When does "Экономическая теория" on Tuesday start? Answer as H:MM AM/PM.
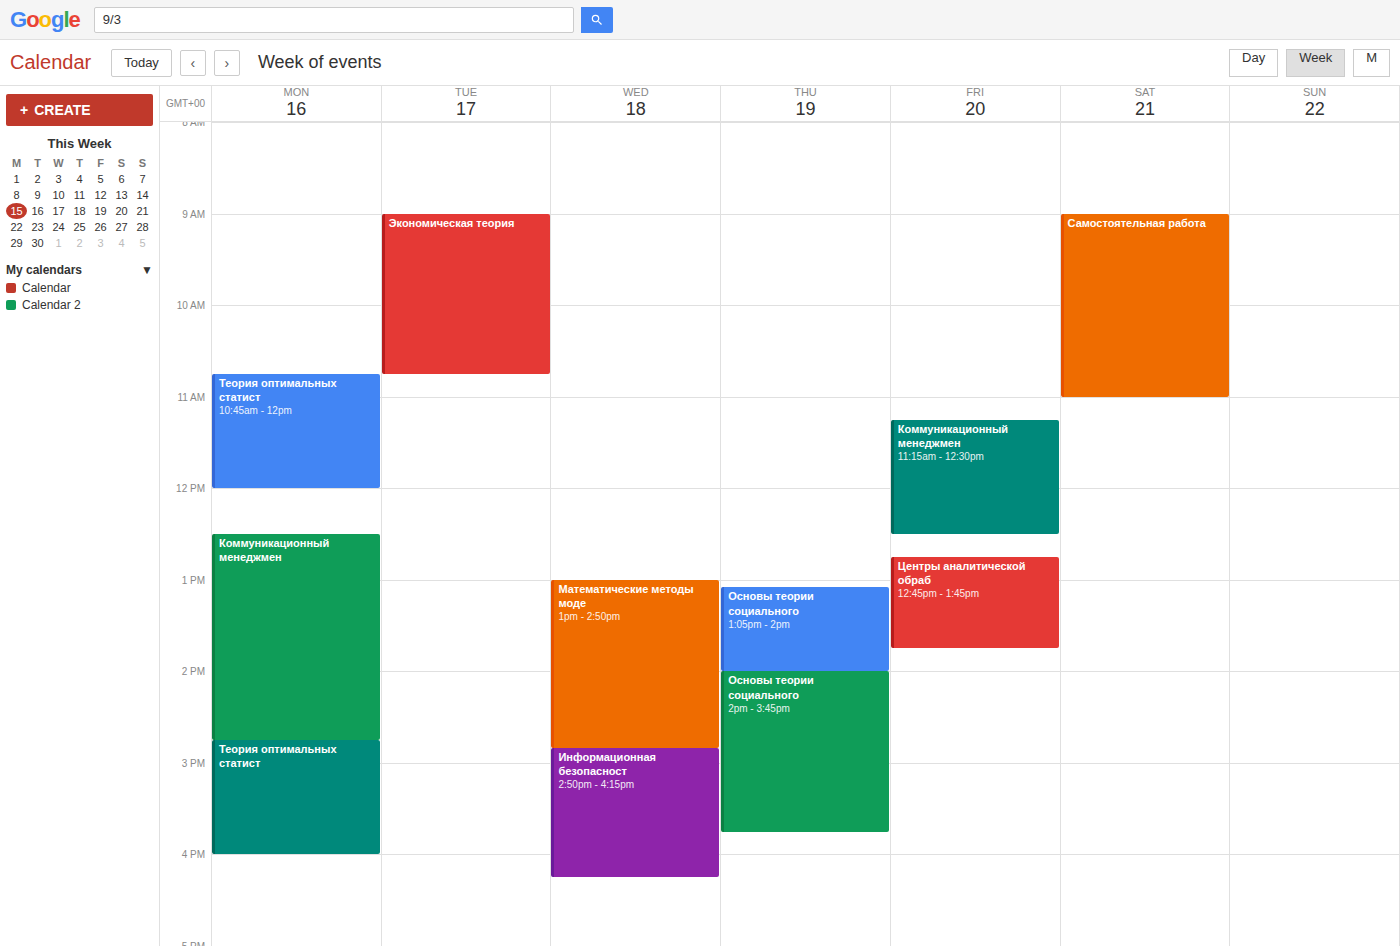
9:00 AM